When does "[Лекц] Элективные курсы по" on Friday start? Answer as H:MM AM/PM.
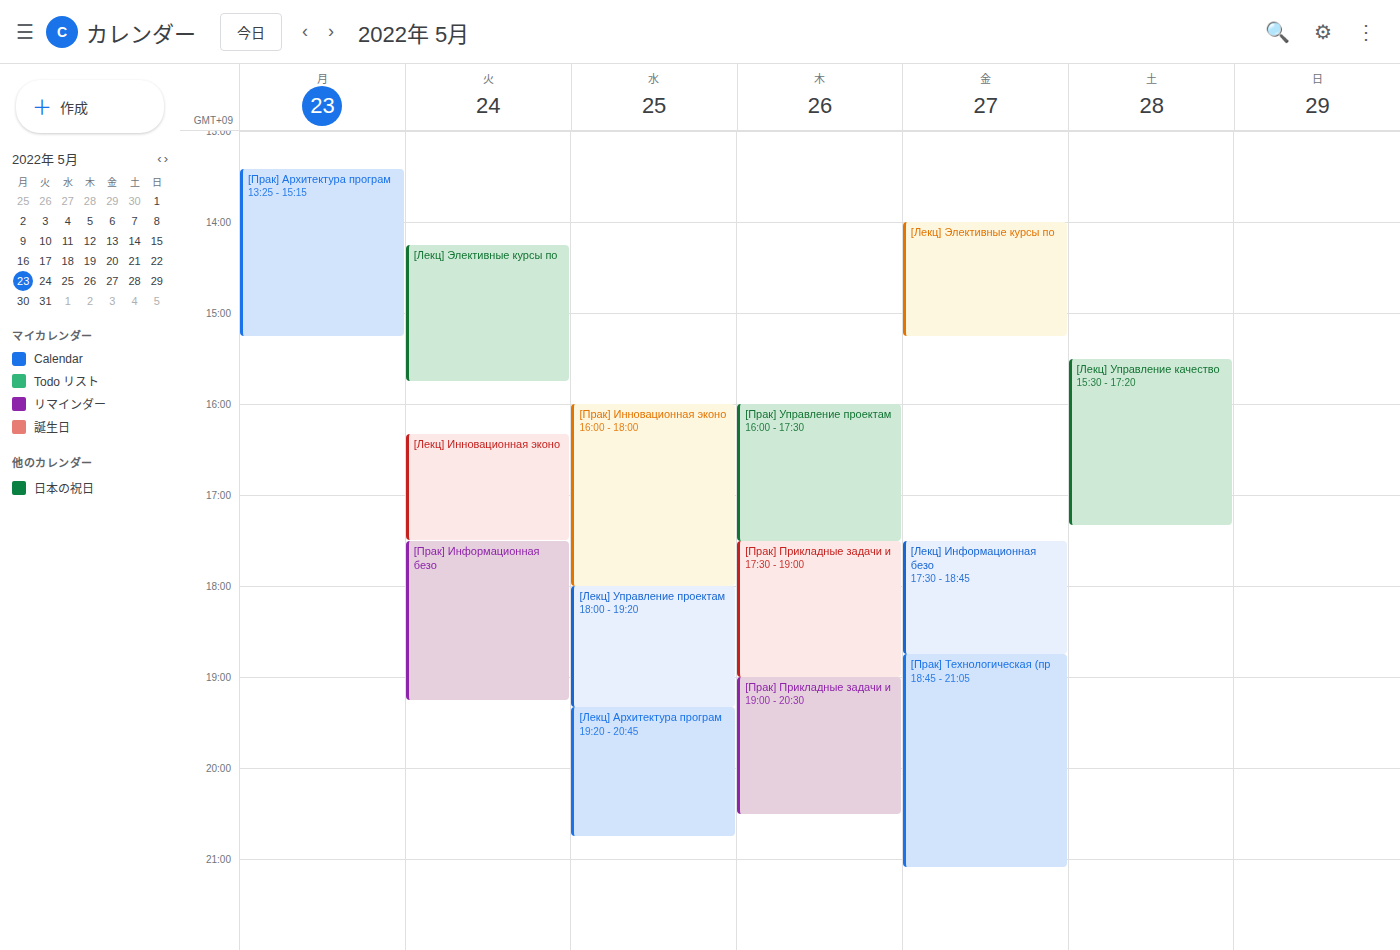
2:00 PM